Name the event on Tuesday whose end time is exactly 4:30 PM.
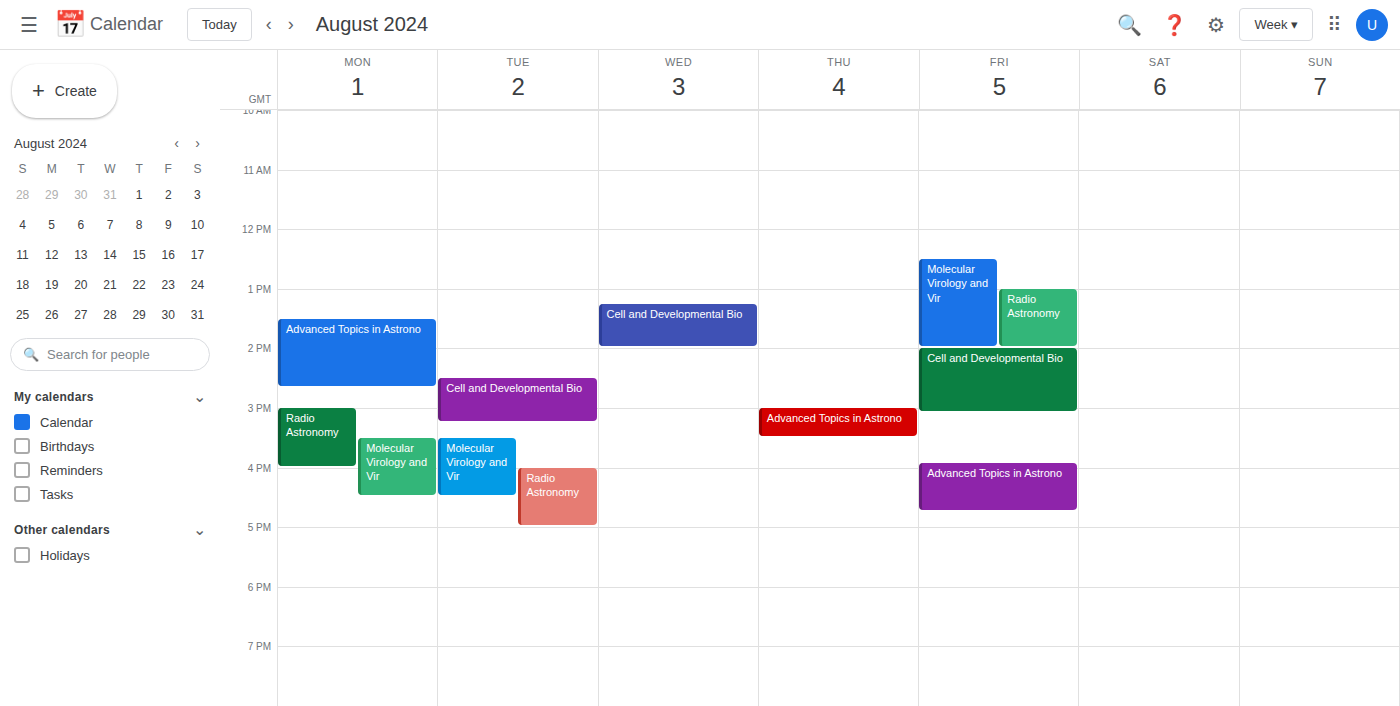
"Molecular Virology and Vir"